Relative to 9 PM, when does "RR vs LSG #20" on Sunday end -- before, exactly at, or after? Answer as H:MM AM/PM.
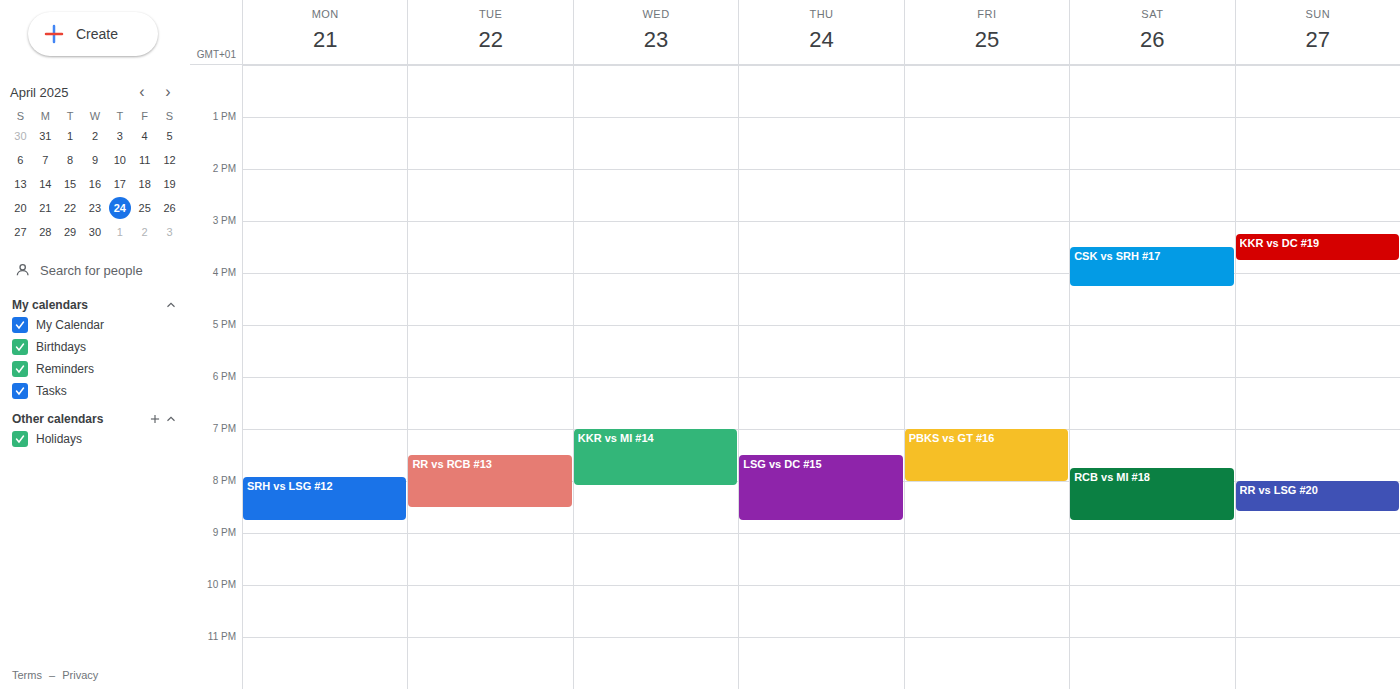
8:35 PM -- before 9 PM, 25 minutes above the 9 PM line.